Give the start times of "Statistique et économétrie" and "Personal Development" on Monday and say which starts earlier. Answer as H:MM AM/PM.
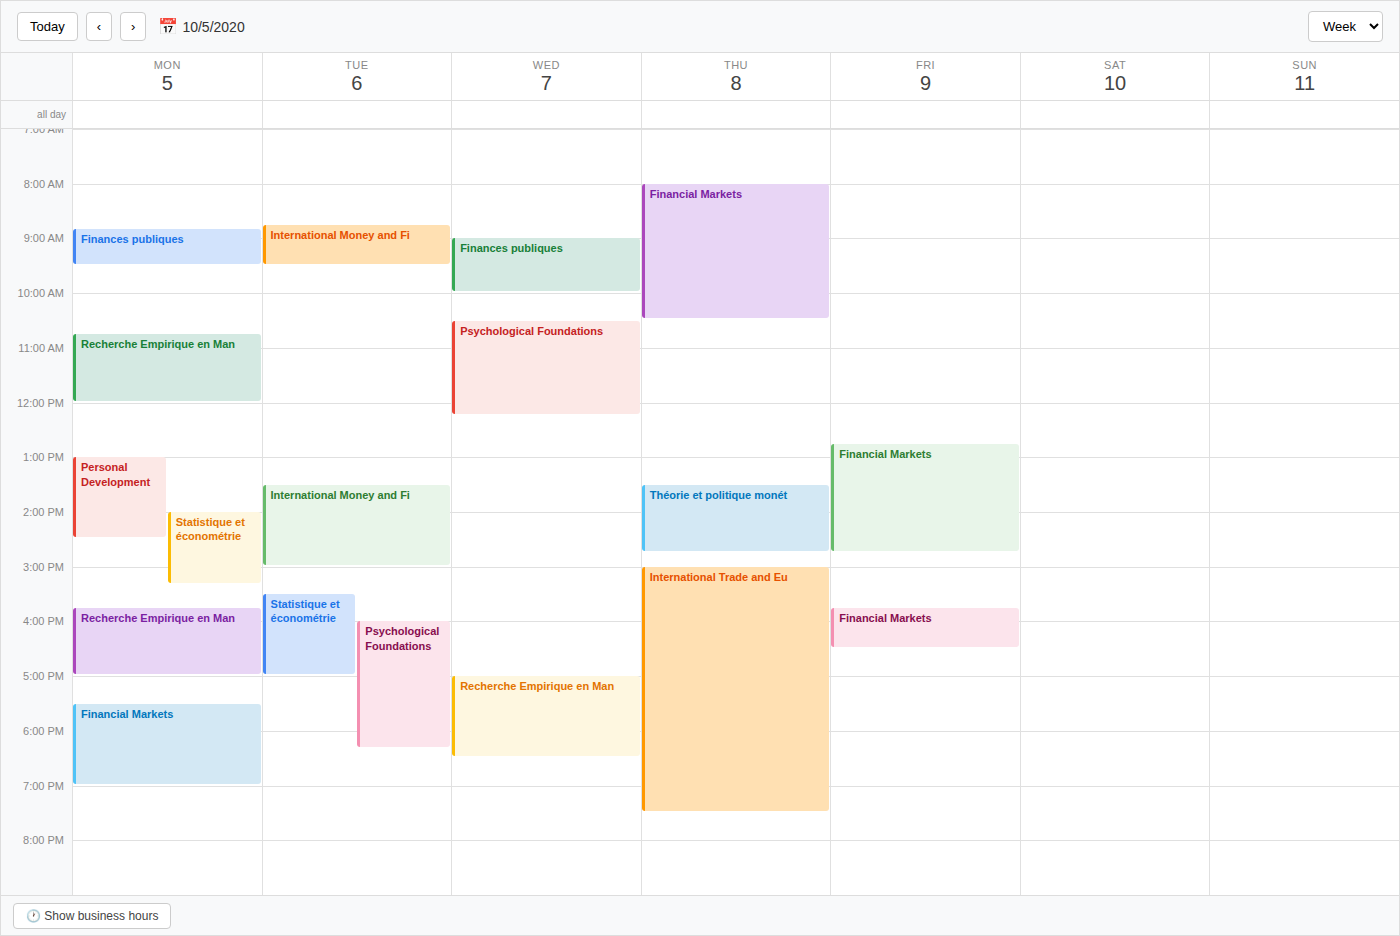
"Personal Development" 1:00 PM; "Statistique et économétrie" 2:00 PM.